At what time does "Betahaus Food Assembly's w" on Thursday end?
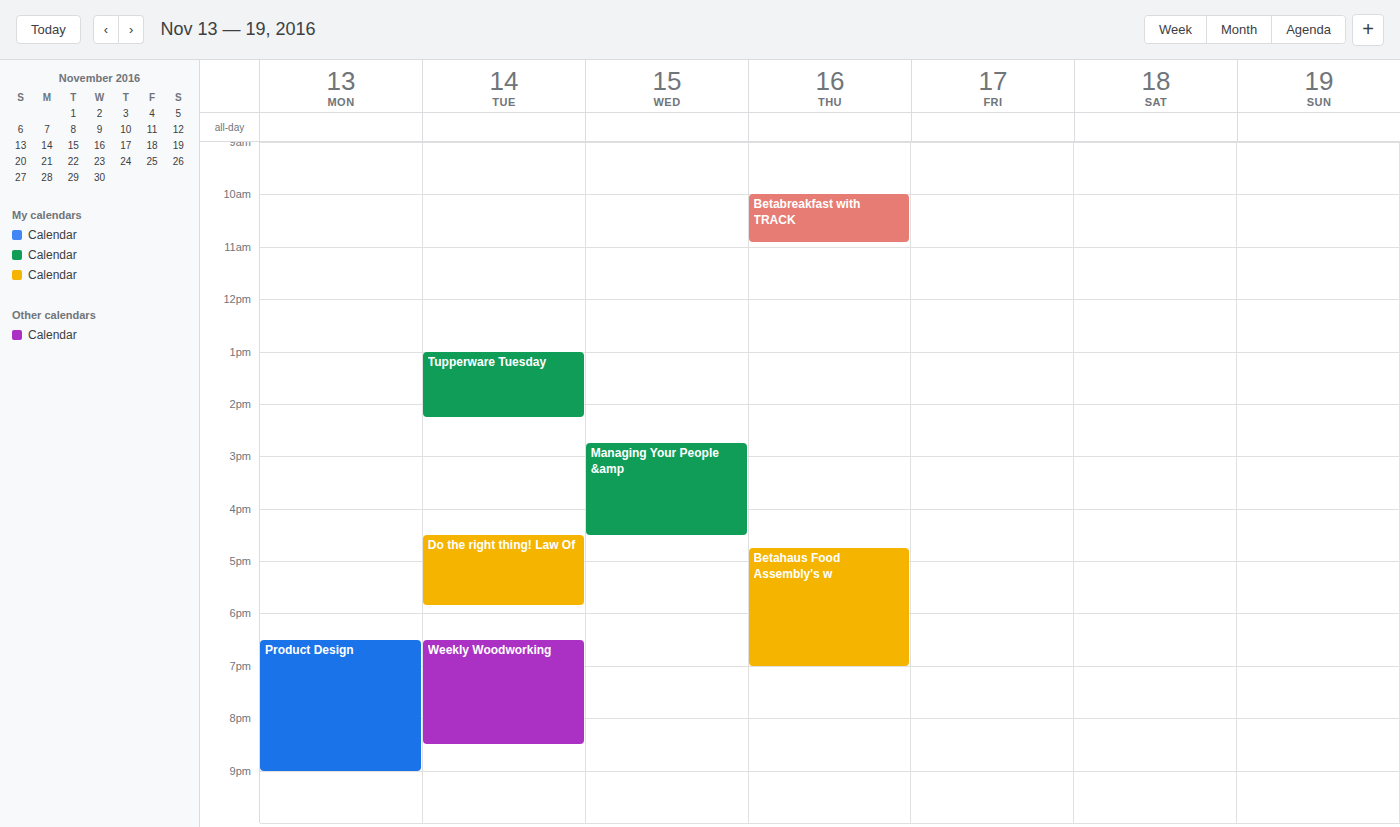
19:00